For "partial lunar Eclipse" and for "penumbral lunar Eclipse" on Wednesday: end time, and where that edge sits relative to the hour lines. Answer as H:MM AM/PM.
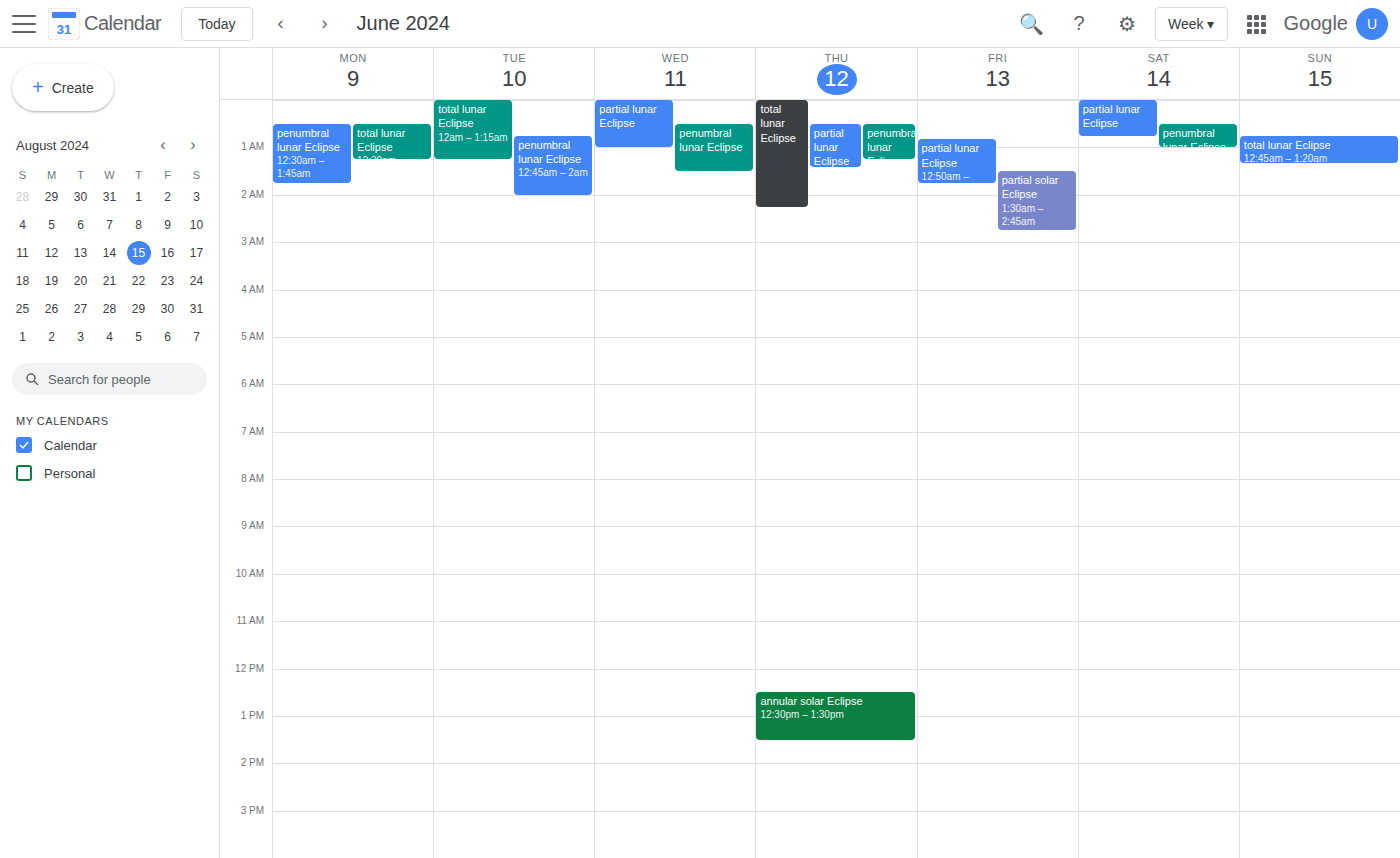
"partial lunar Eclipse": 1:00 AM, exactly on the 1 AM line. "penumbral lunar Eclipse": 1:30 AM, halfway between the 1 AM and 2 AM lines.